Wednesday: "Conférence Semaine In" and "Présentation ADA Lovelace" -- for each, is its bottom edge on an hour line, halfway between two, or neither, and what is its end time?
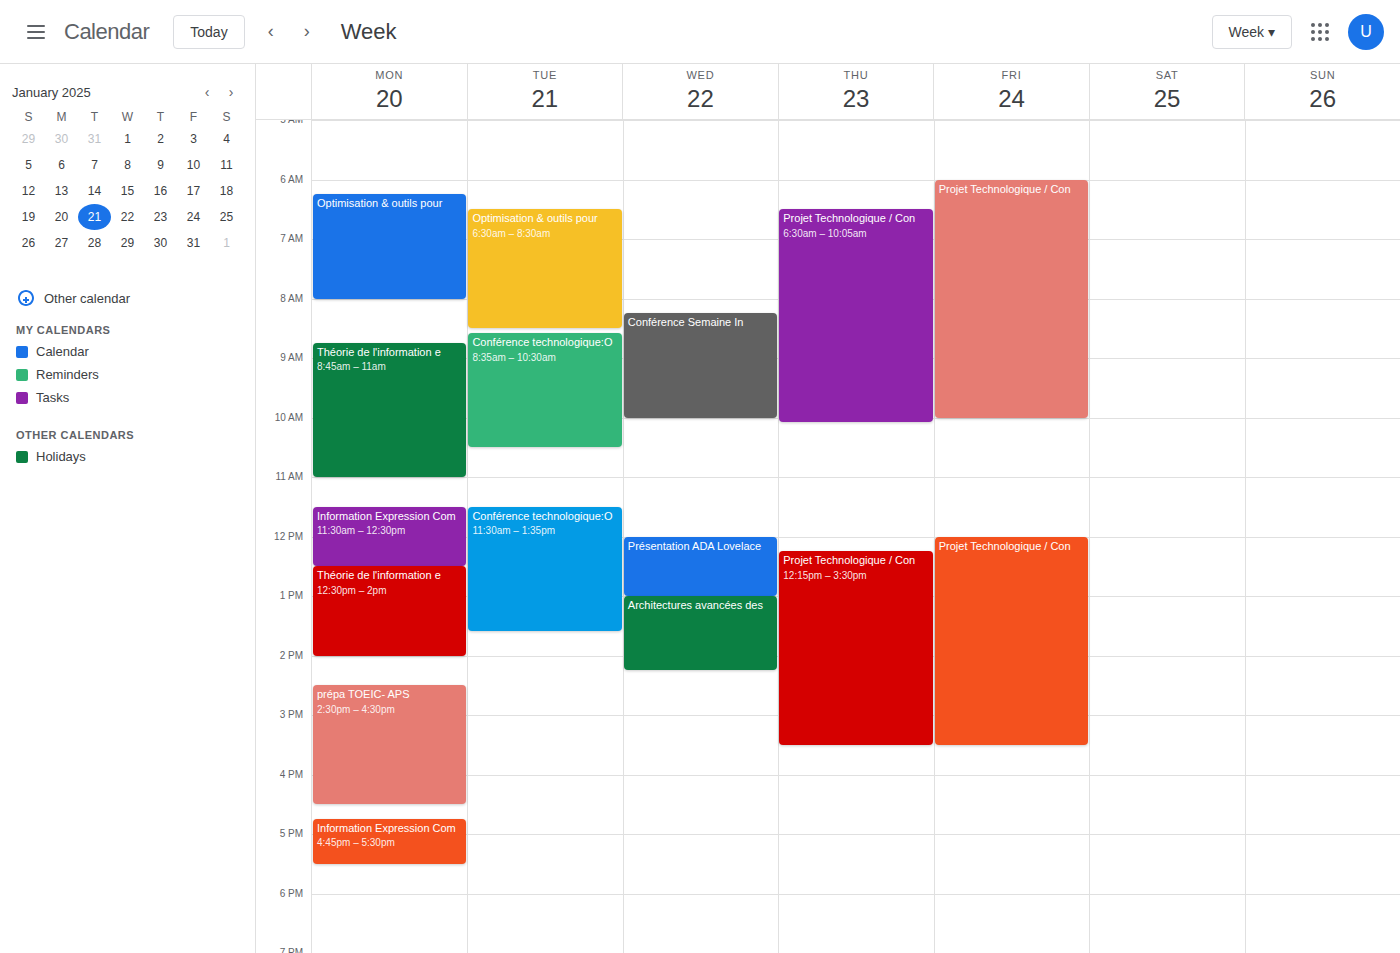
"Conférence Semaine In": 10:00 AM, exactly on the 10 AM line. "Présentation ADA Lovelace": 1:00 PM, exactly on the 1 PM line.